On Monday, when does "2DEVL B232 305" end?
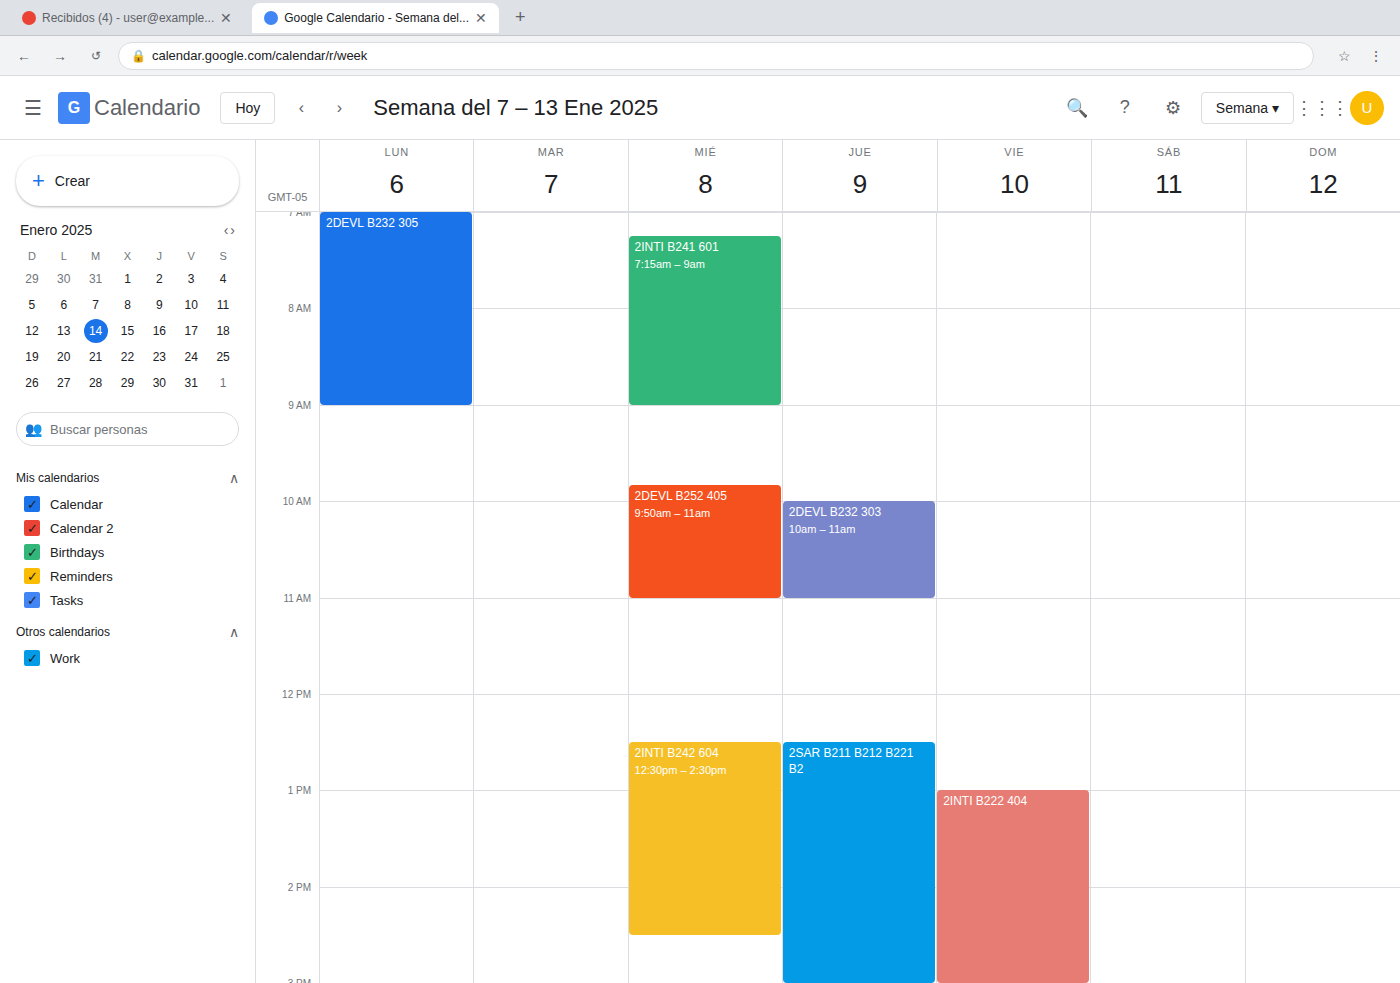
9:00 AM